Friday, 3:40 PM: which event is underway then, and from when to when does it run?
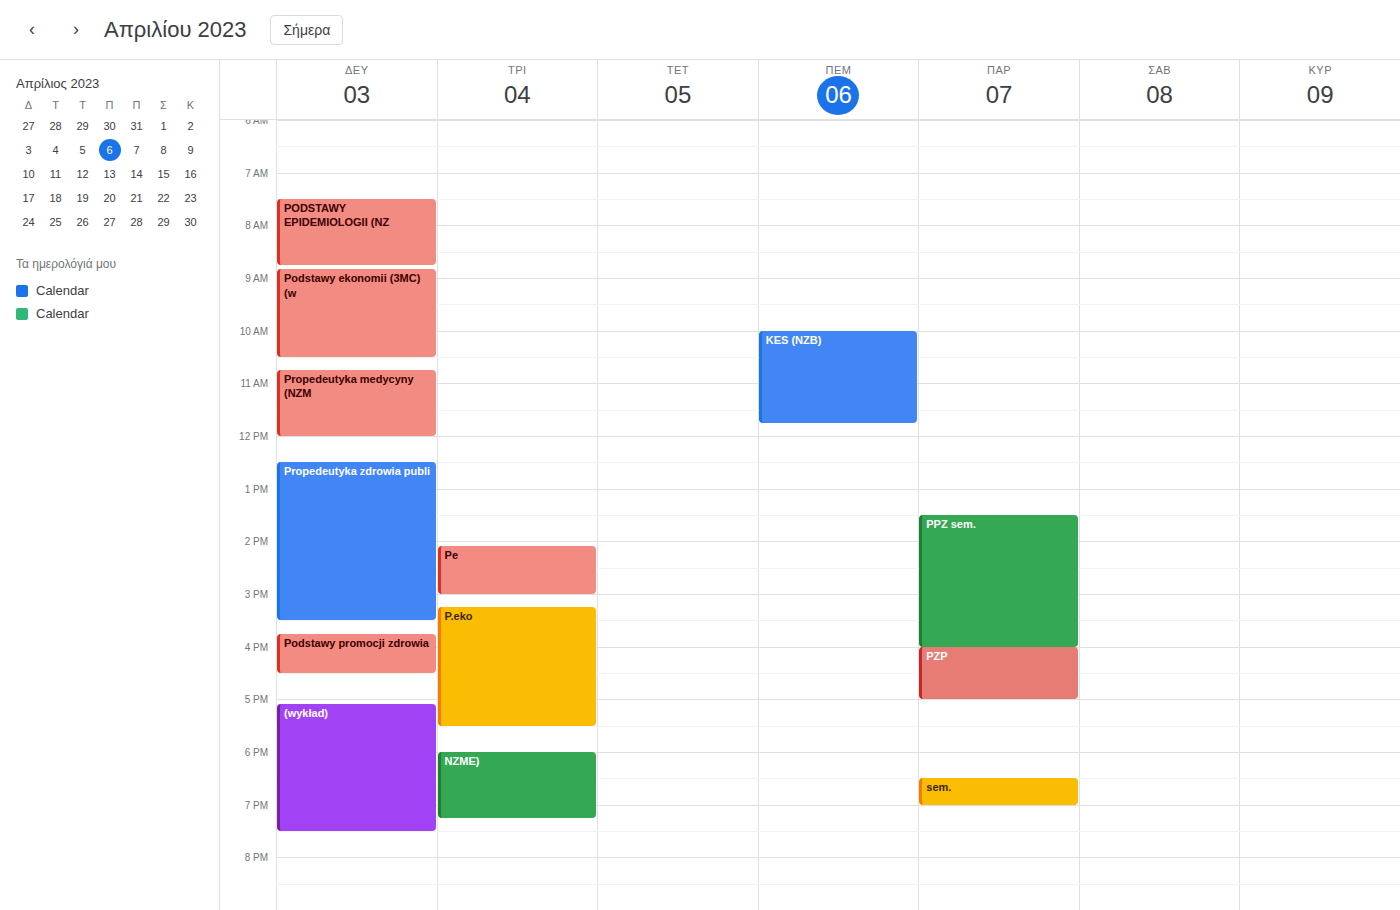
"PPZ sem.", 1:30 PM to 4:00 PM